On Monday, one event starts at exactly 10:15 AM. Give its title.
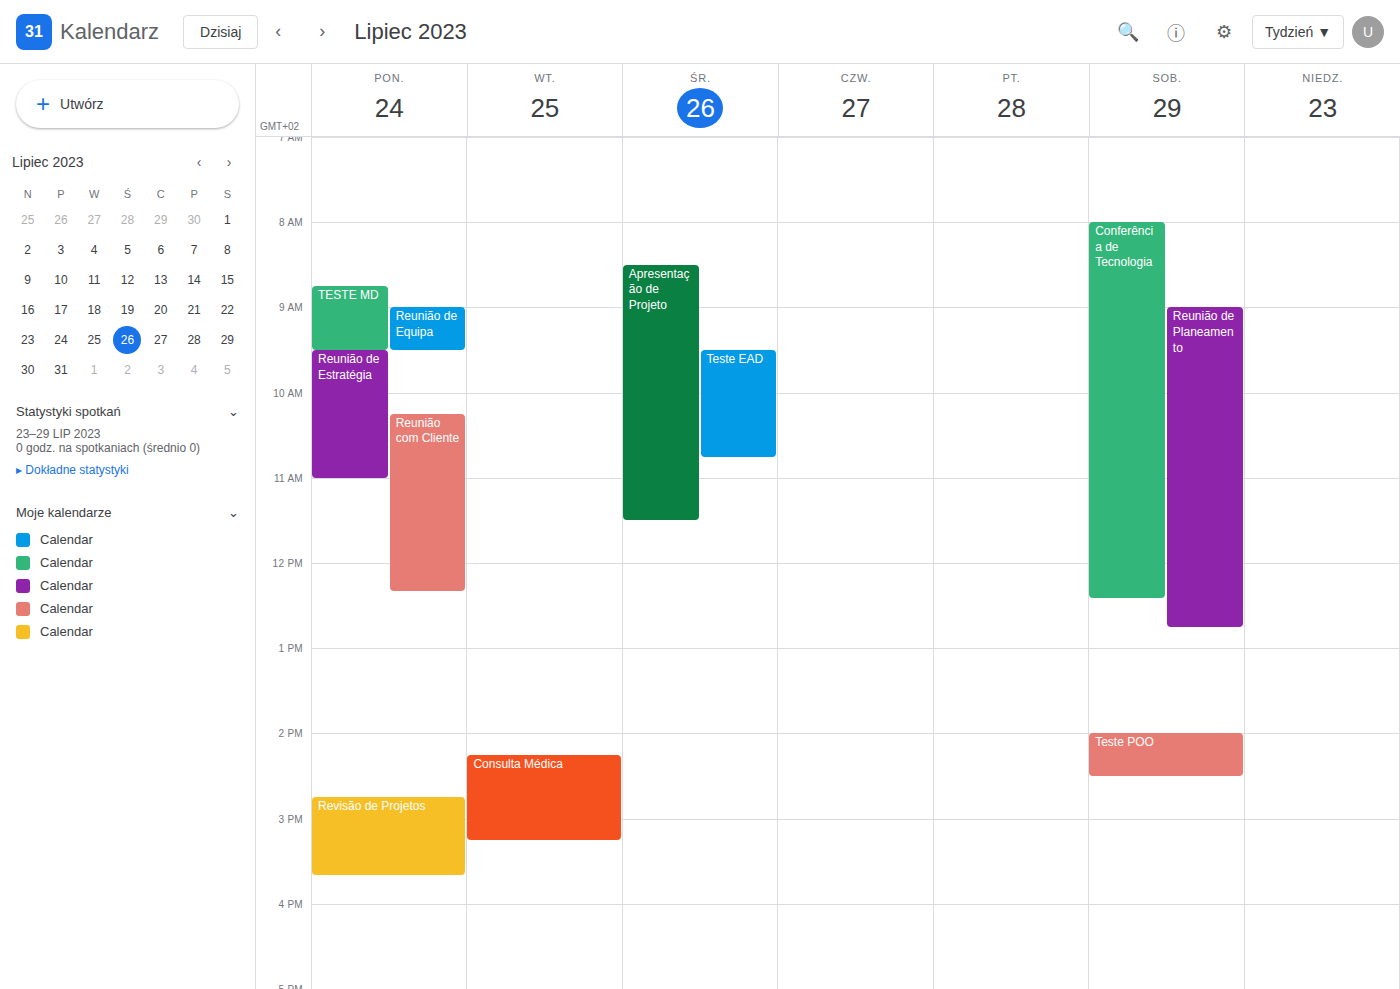
"Reunião com Cliente"